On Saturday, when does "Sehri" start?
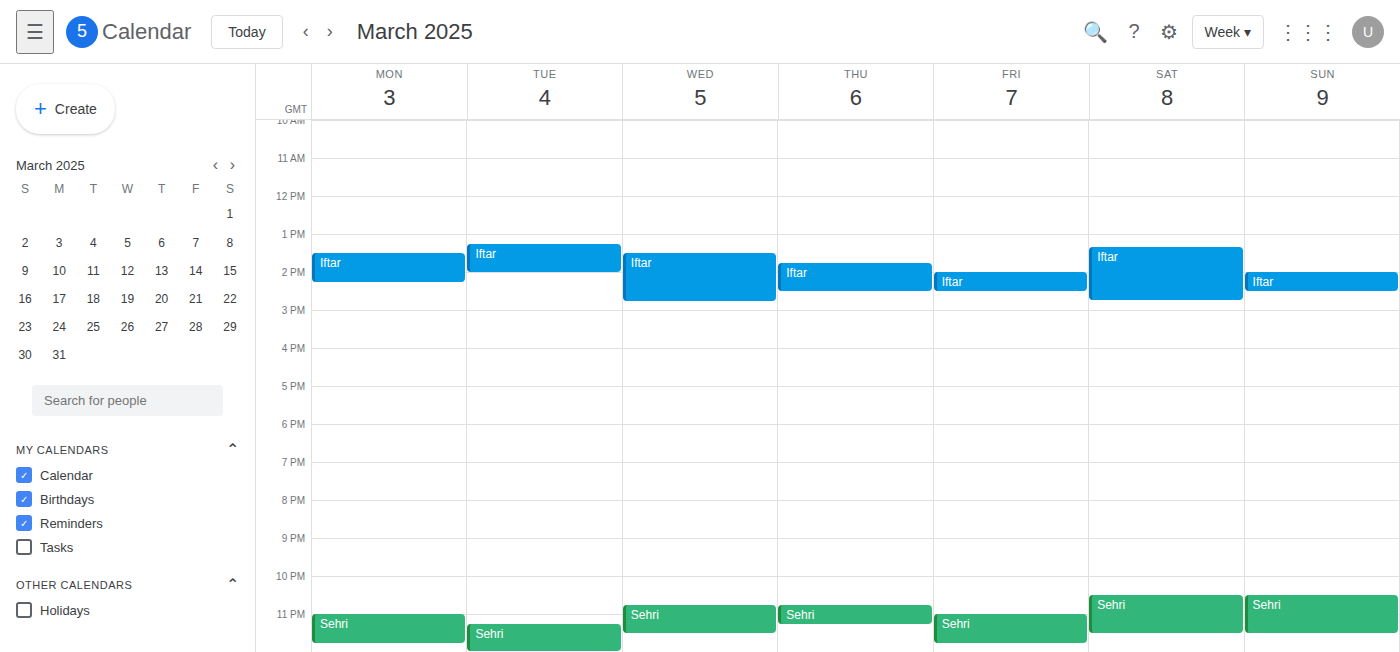
10:30 PM